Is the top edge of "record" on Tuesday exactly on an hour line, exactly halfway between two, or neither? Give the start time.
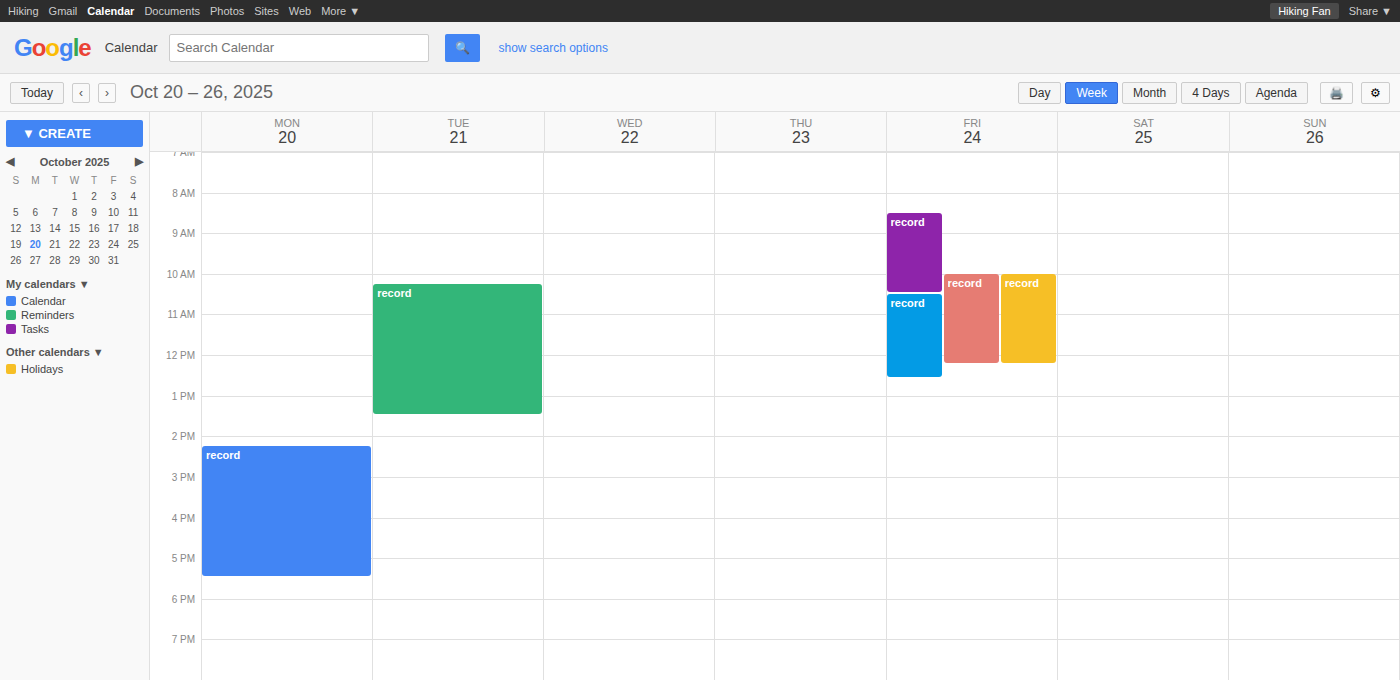
10:15 -- neither: a quarter of the way from the 10:00 line to the 11:00 line.